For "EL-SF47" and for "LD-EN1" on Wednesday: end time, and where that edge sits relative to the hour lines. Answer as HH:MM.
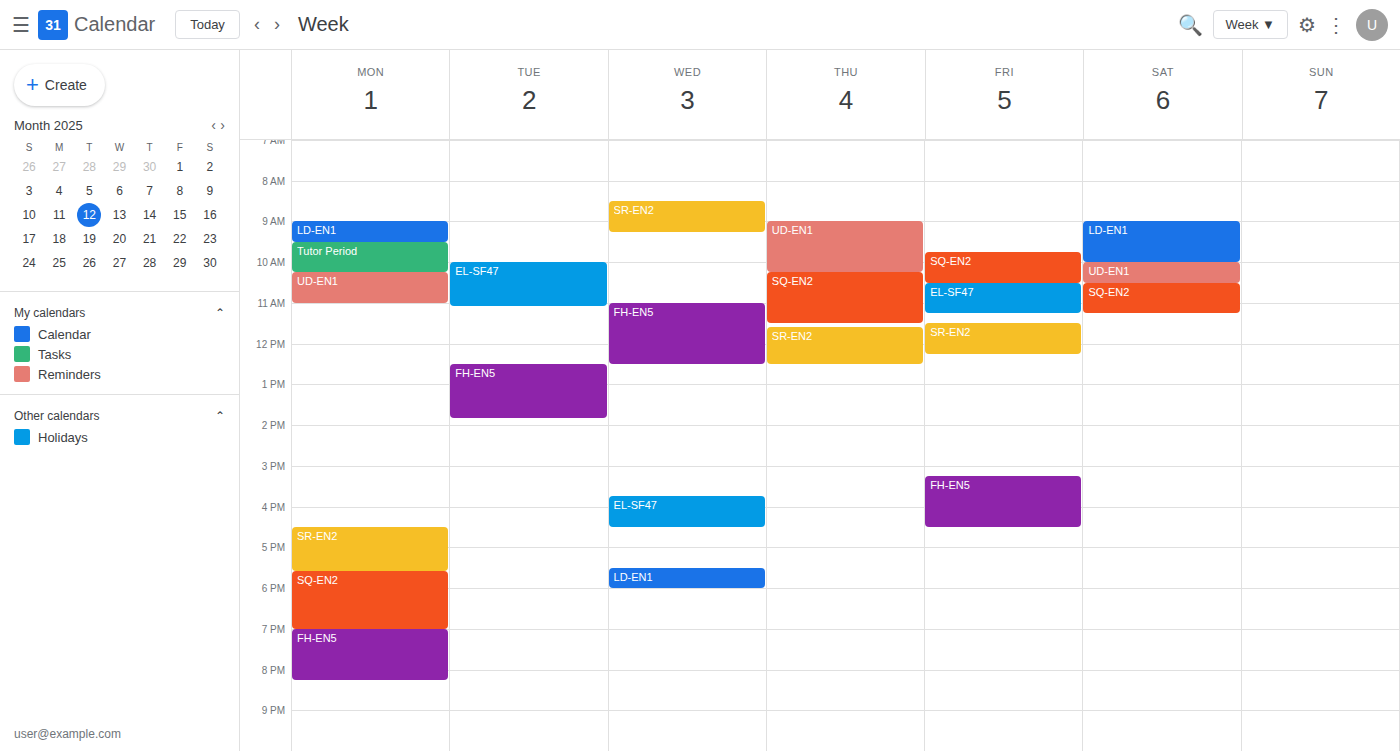
"EL-SF47": 16:30, halfway between the 16:00 and 17:00 lines. "LD-EN1": 18:00, exactly on the 18:00 line.